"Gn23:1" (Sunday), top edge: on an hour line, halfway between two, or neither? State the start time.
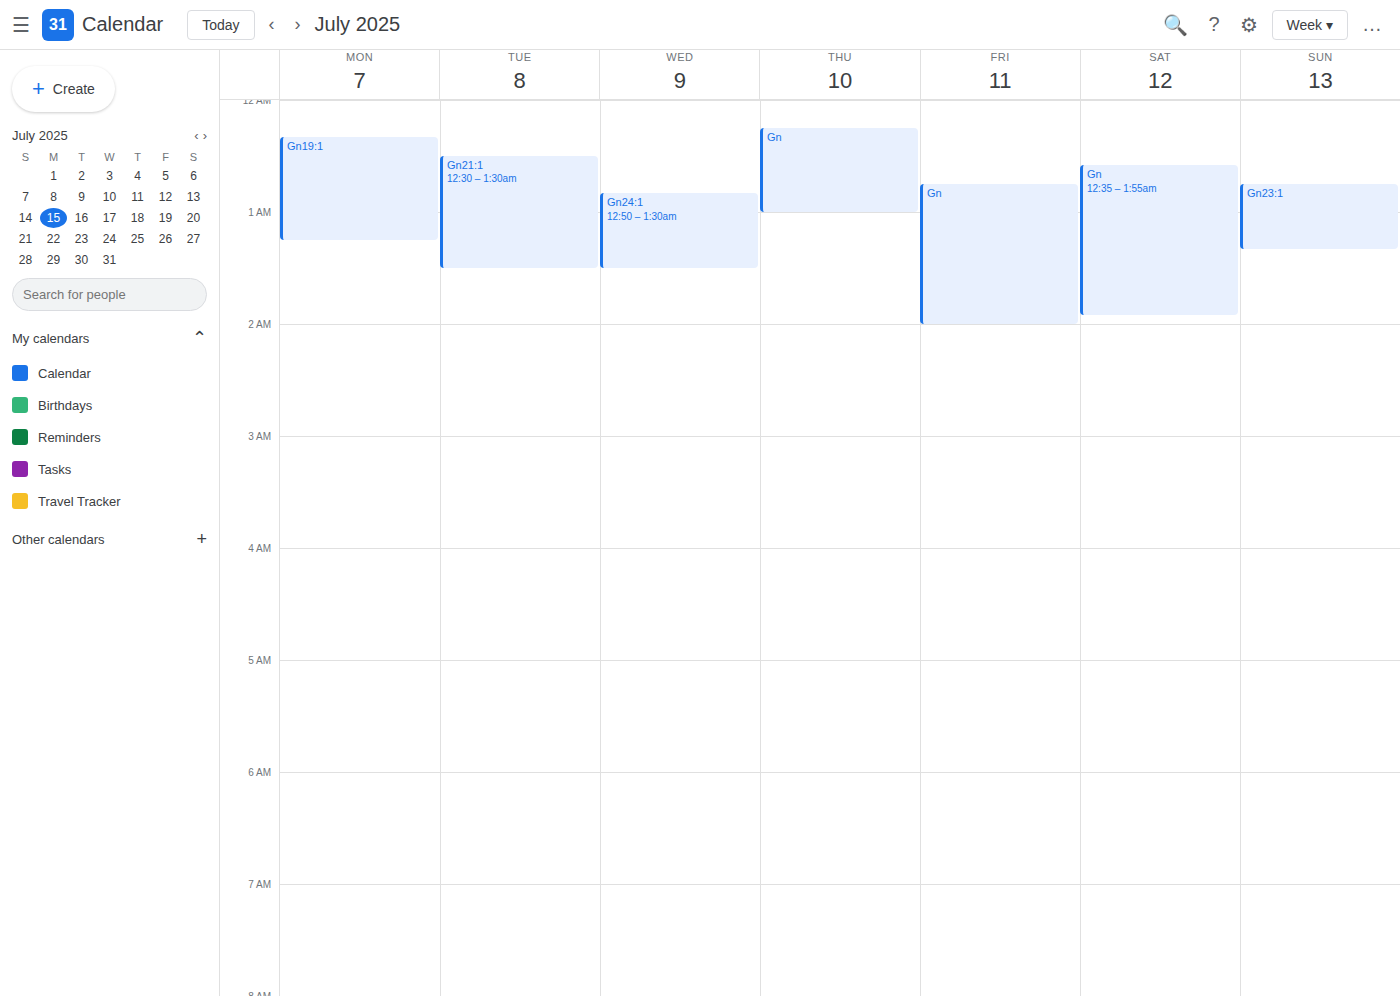
12:45 AM -- neither: three quarters of the way from the 12 AM line to the 1 AM line.